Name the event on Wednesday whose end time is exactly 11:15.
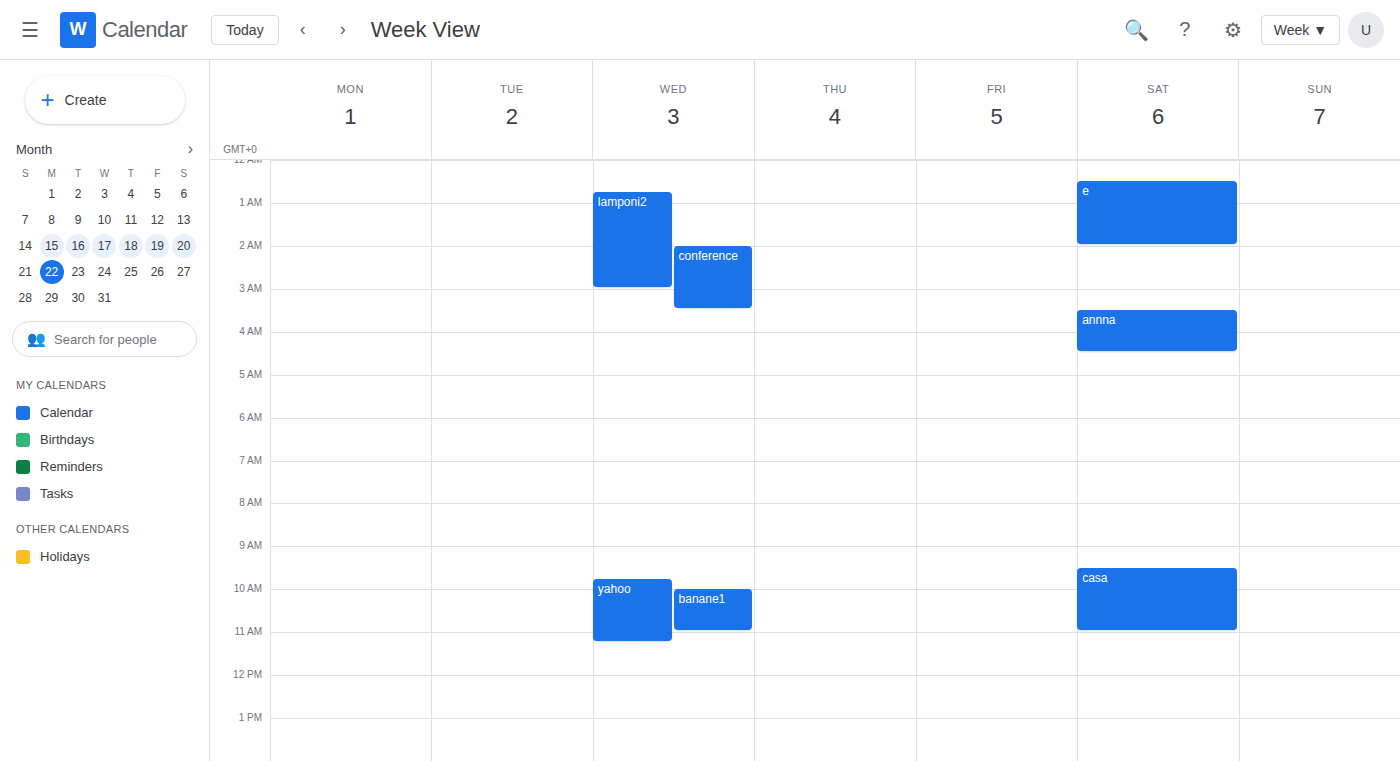
"yahoo"